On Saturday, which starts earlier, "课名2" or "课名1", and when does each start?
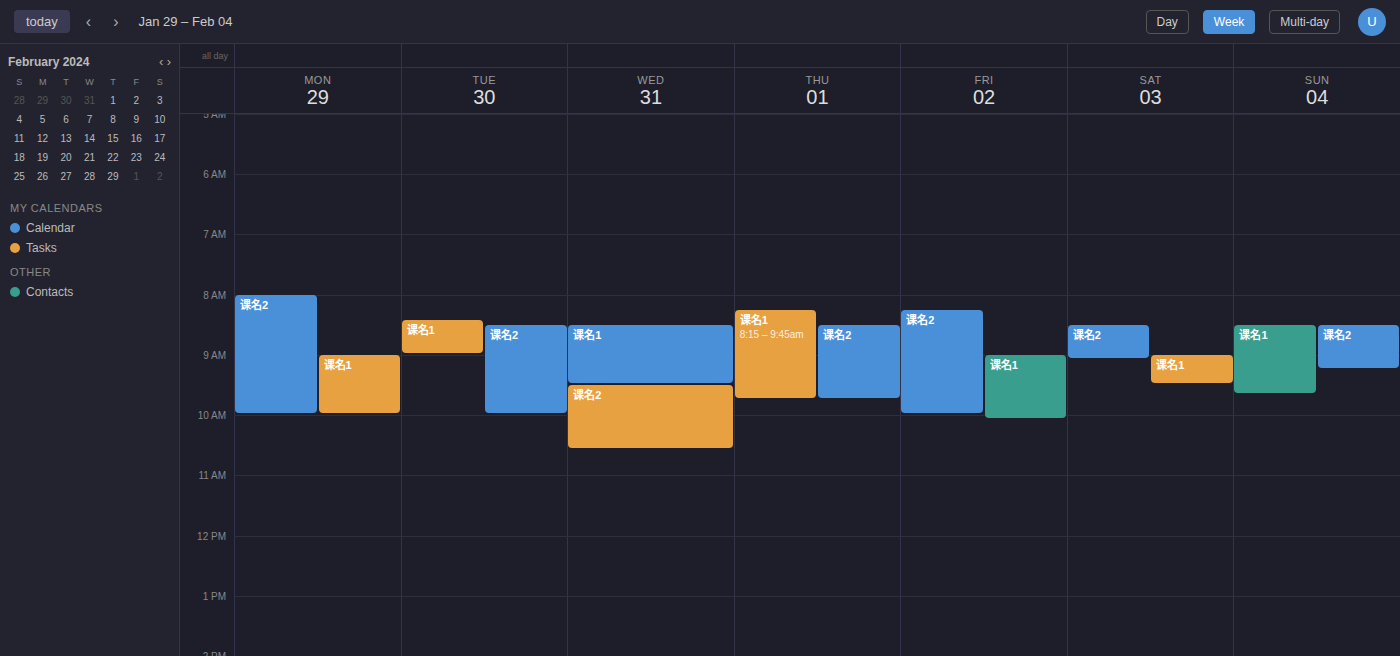
"课名2" 8:30 AM; "课名1" 9:00 AM.